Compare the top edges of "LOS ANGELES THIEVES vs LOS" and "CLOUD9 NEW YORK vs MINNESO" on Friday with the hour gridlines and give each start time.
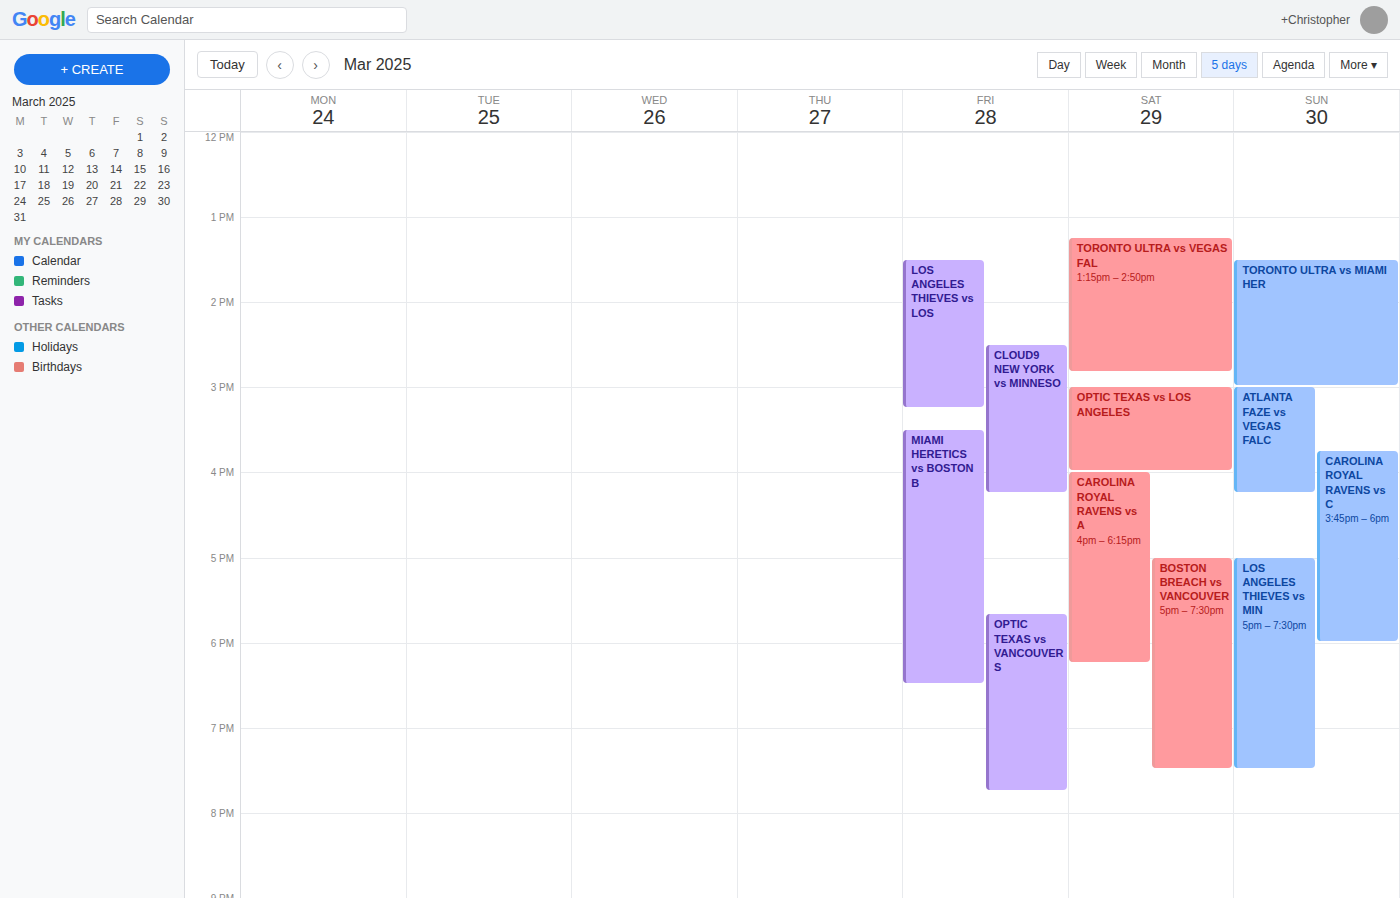
"LOS ANGELES THIEVES vs LOS": 13:30, halfway between the 13:00 and 14:00 lines. "CLOUD9 NEW YORK vs MINNESO": 14:30, halfway between the 14:00 and 15:00 lines.